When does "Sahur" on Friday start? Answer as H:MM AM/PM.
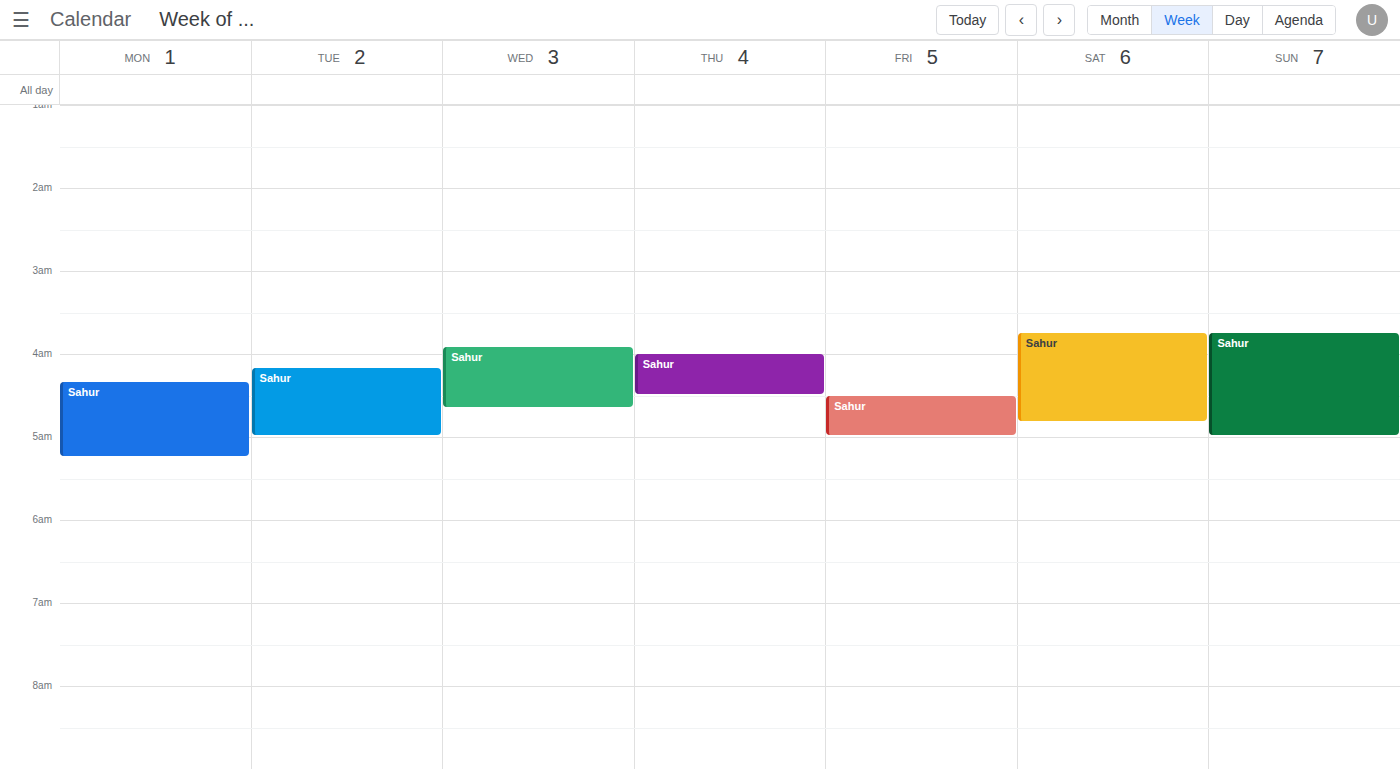
4:30 AM